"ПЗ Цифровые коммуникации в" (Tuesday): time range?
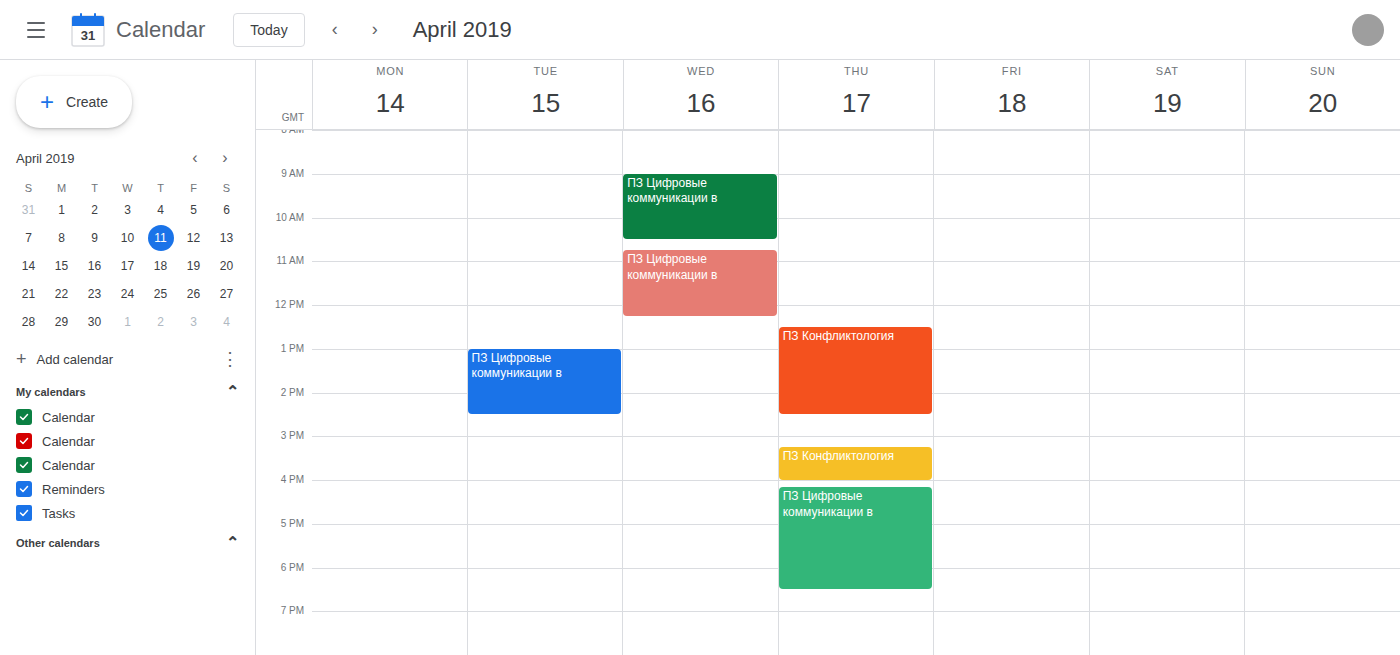
1:00 PM to 2:30 PM